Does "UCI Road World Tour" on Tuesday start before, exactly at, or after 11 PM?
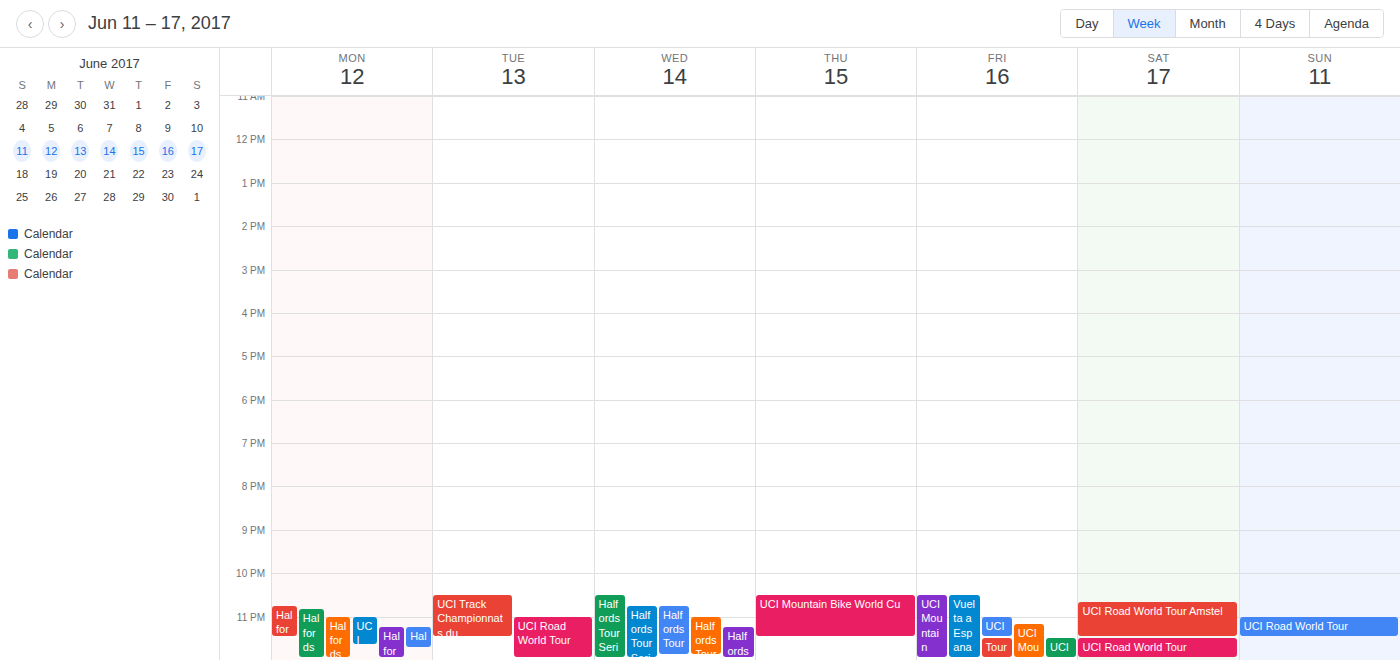
11:00 PM -- exactly at 11 PM, on the 11 PM line.